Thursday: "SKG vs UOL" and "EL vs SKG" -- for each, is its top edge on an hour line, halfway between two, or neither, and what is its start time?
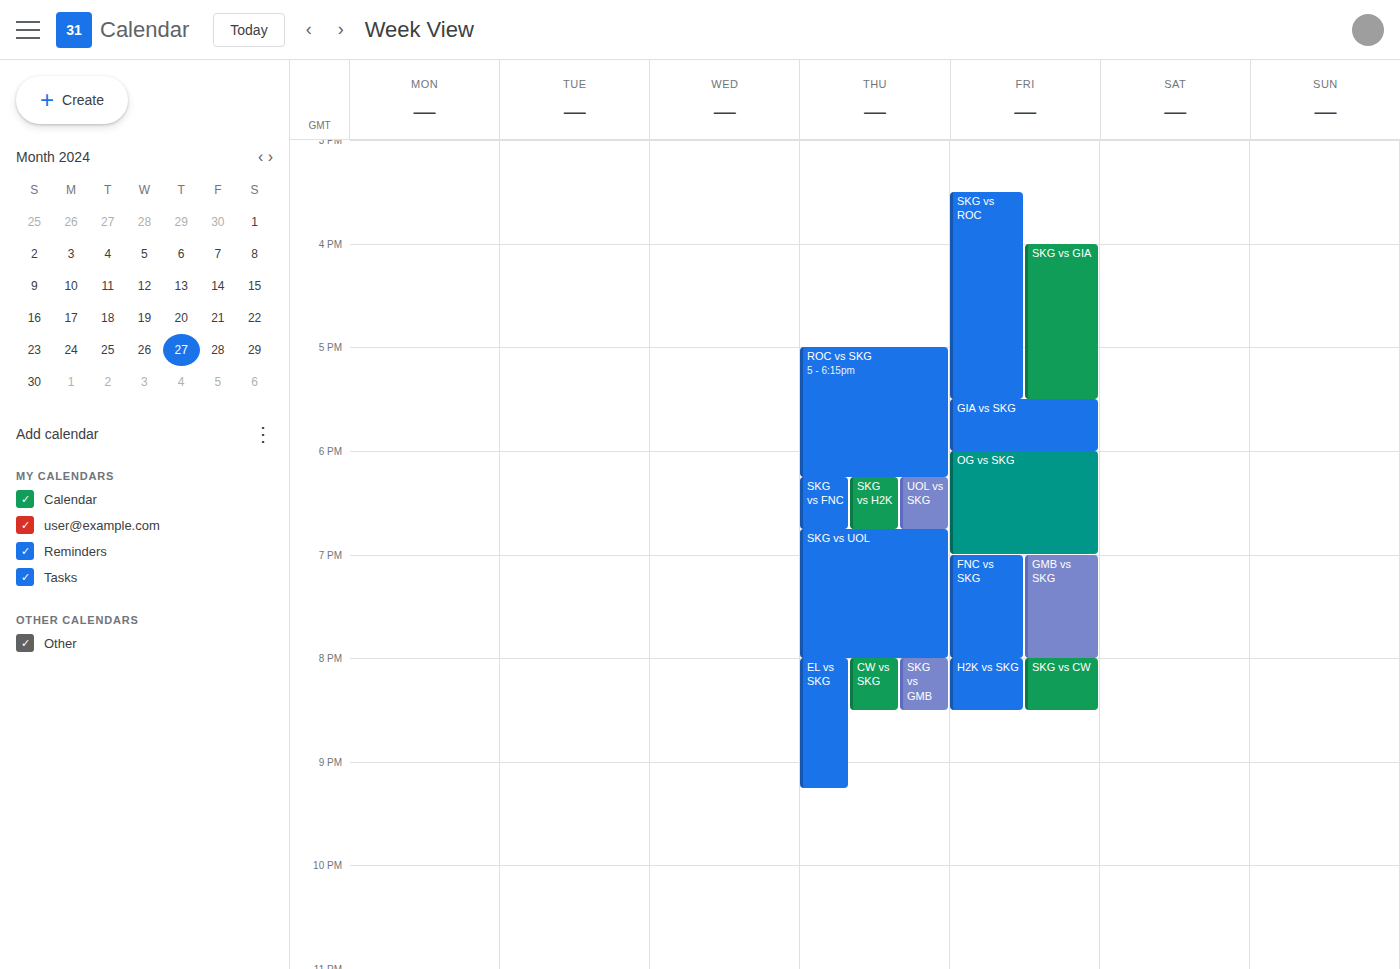
"SKG vs UOL": 18:45, neither: three quarters of the way from the 18:00 line to the 19:00 line. "EL vs SKG": 20:00, exactly on the 20:00 line.